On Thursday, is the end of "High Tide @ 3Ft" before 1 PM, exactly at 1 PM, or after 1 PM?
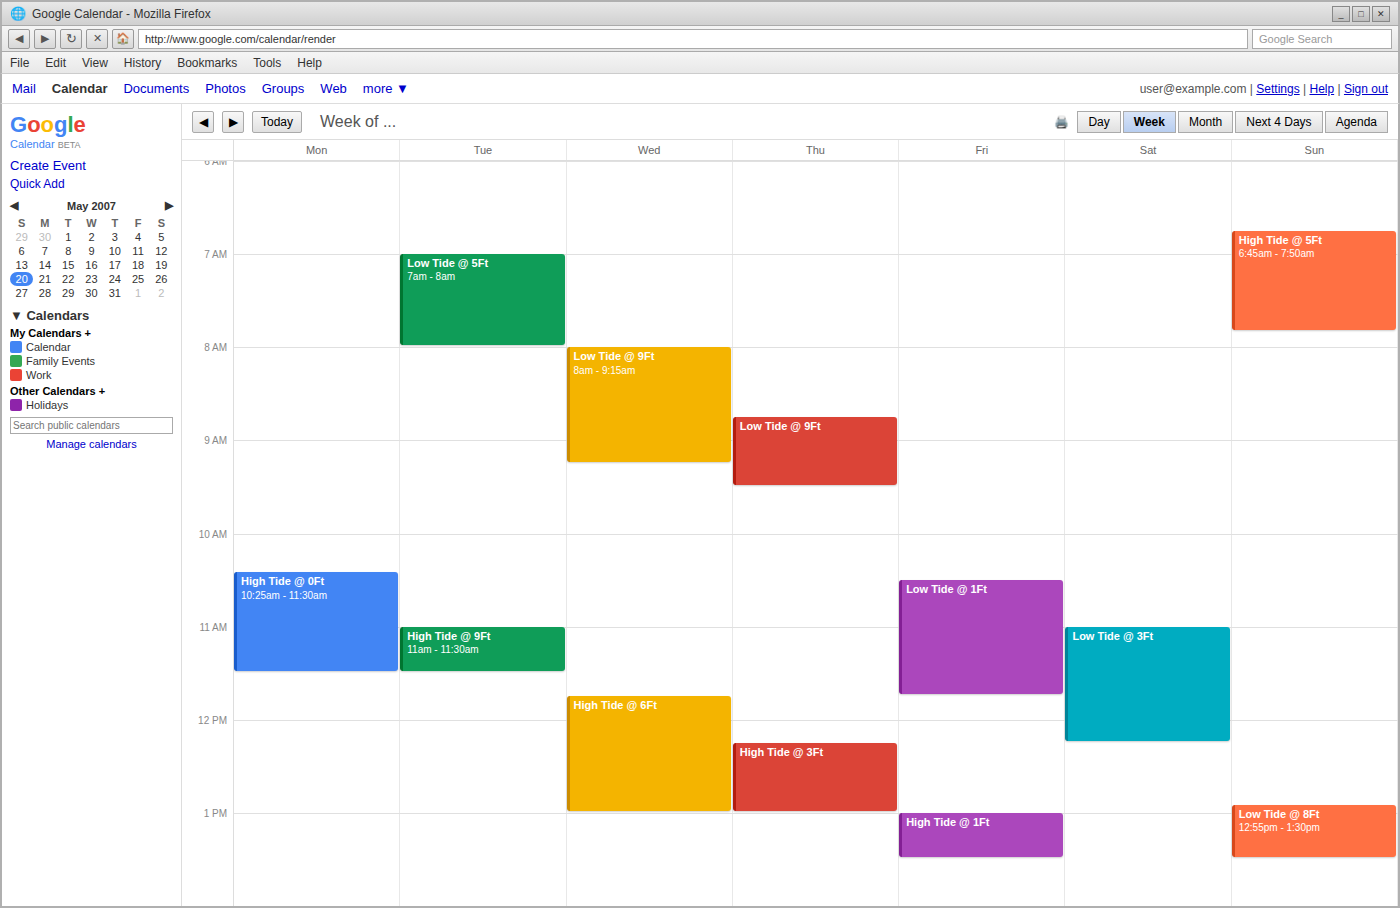
1:00 PM -- exactly at 1 PM, on the 1 PM line.